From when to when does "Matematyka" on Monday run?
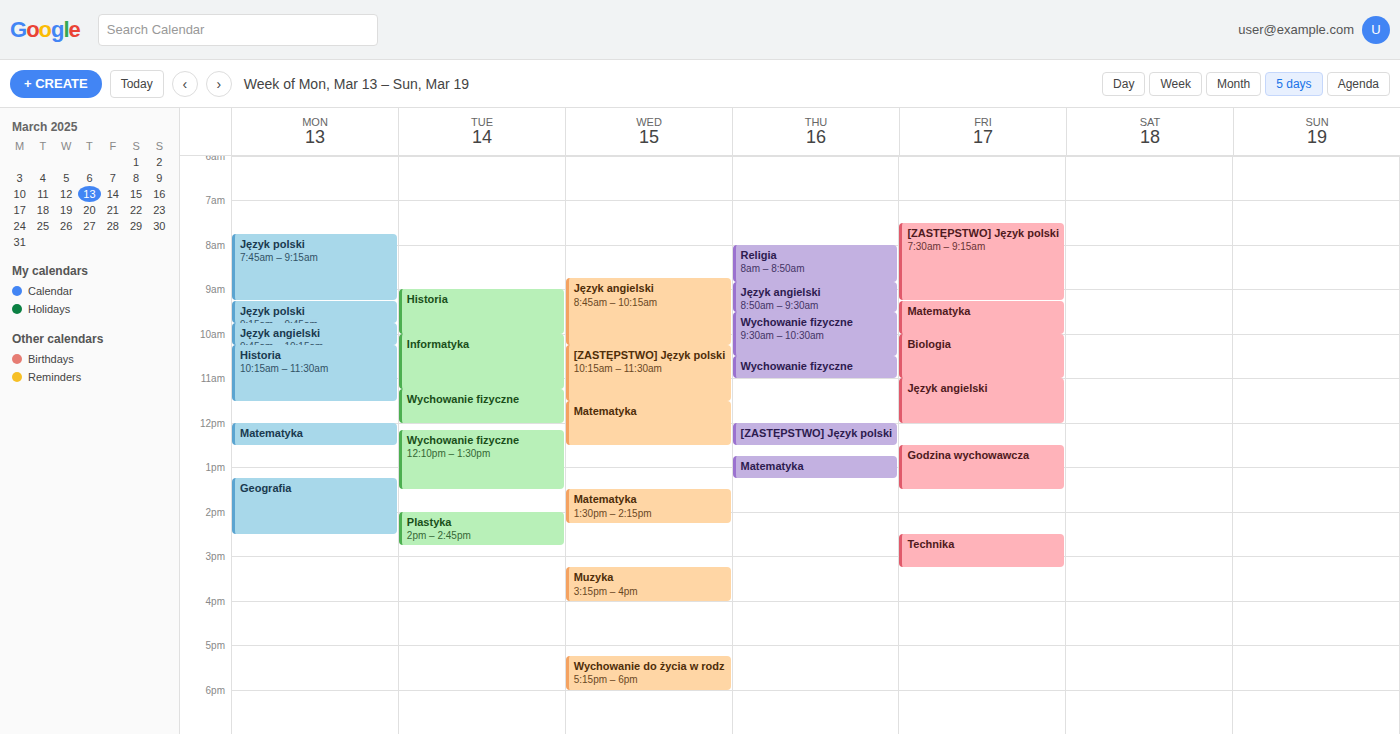
12:00 PM to 12:30 PM